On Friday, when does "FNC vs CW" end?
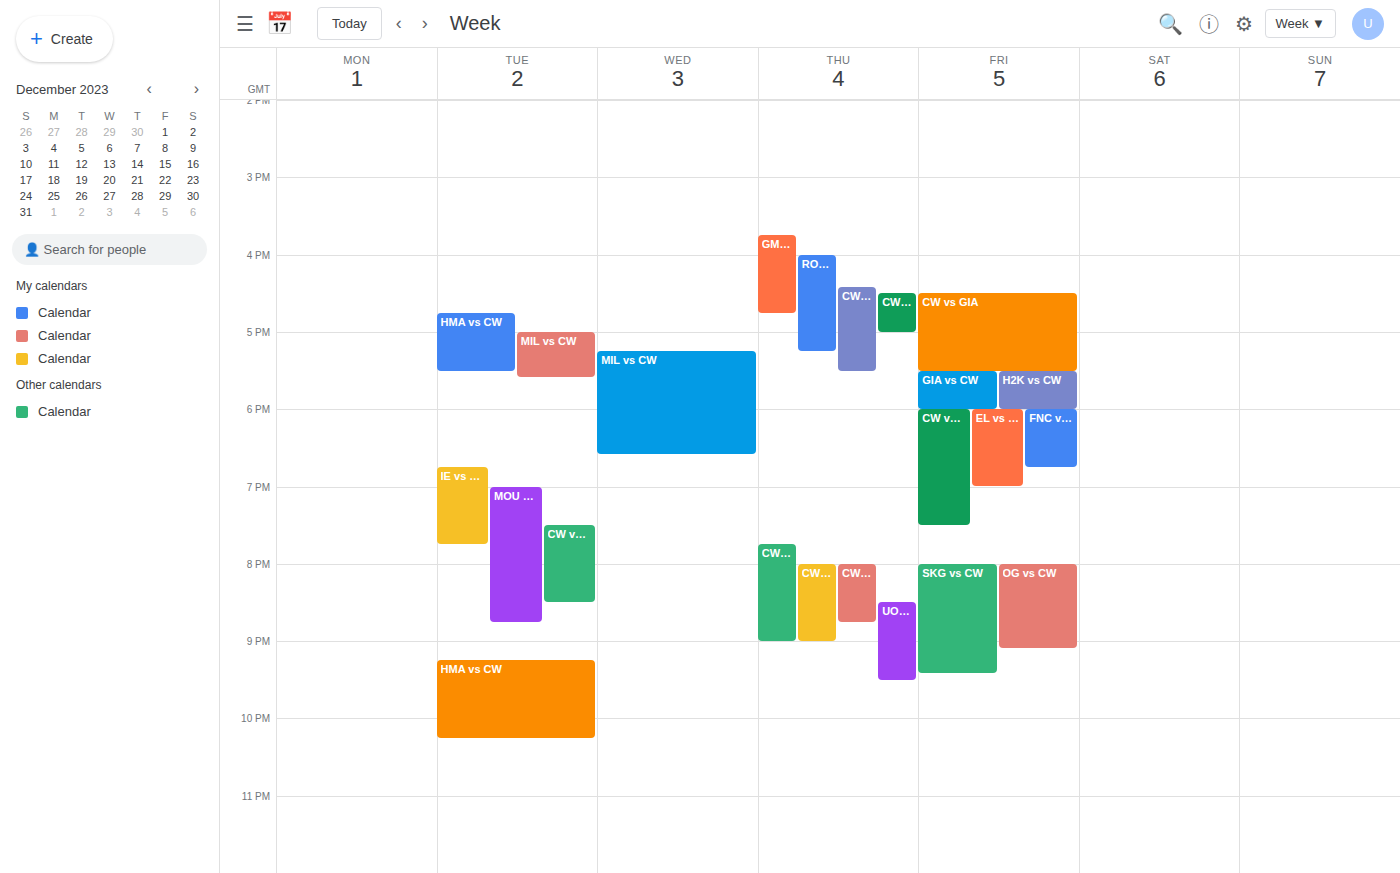
6:45 PM